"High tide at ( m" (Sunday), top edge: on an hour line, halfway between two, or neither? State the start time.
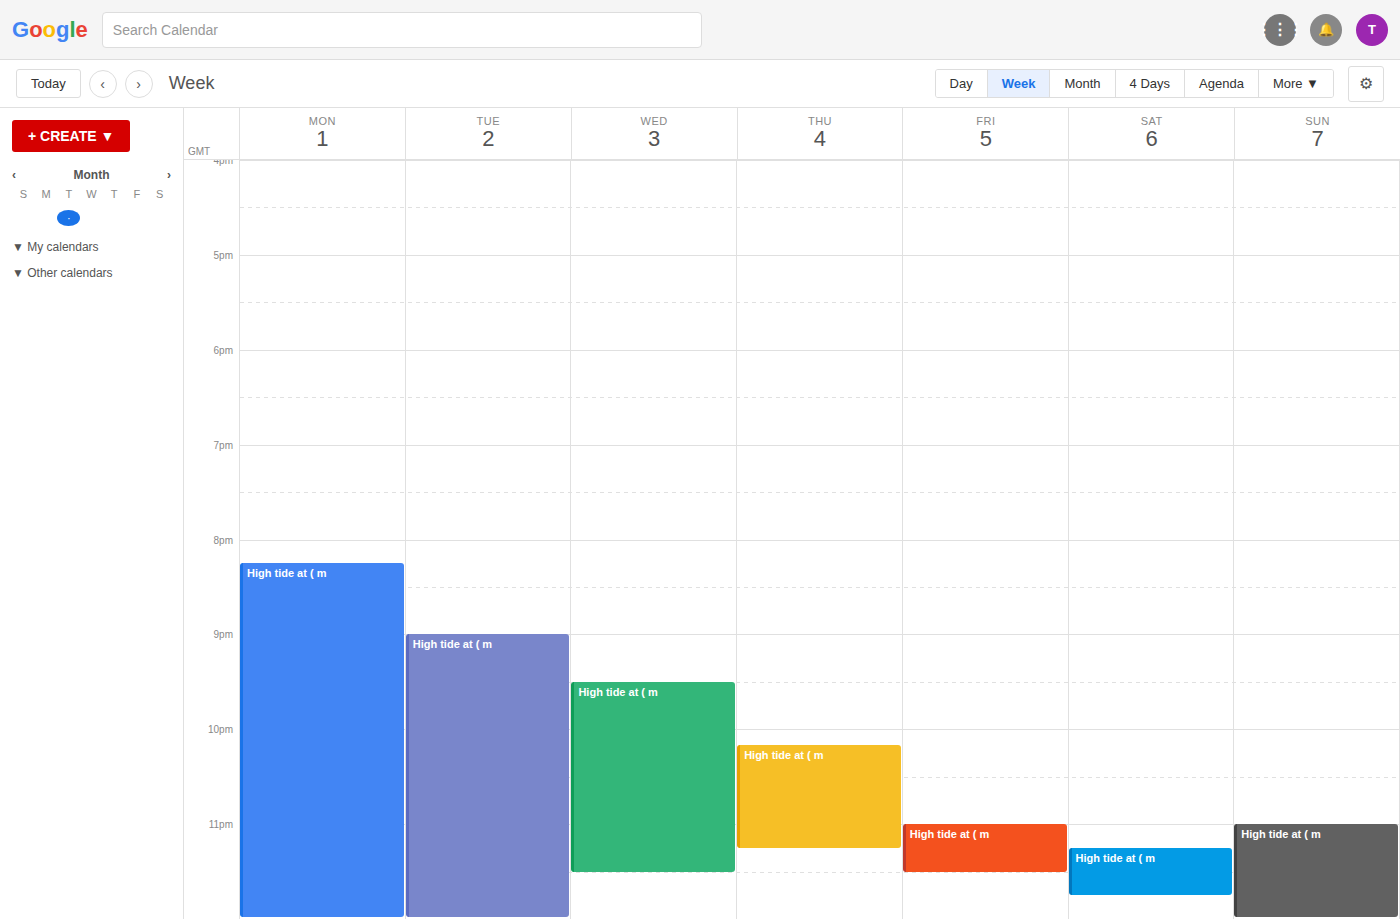
11:00 PM -- exactly on the 11 PM line.